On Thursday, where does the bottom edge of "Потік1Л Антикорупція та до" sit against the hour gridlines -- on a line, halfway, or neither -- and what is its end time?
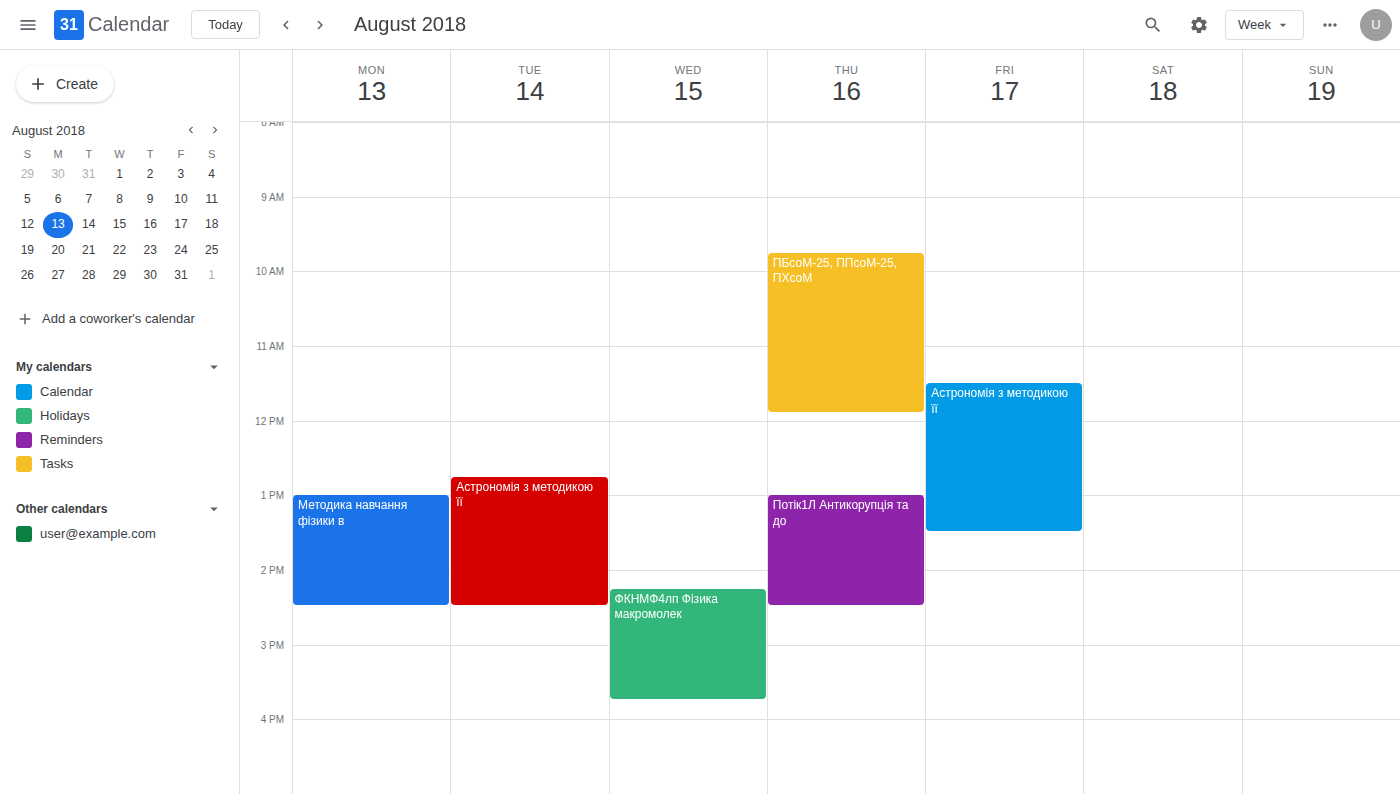
2:30 PM -- halfway between the 2 PM and 3 PM lines.